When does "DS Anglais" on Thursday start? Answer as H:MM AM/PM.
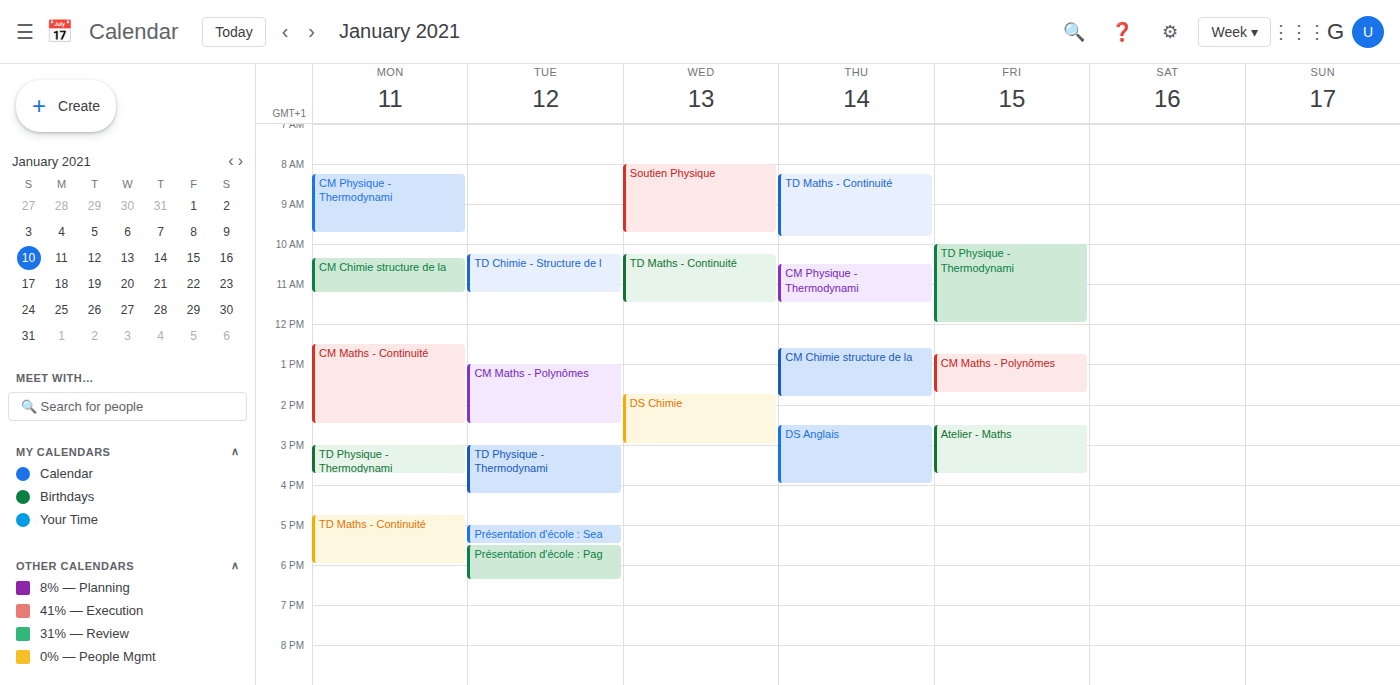
2:30 PM